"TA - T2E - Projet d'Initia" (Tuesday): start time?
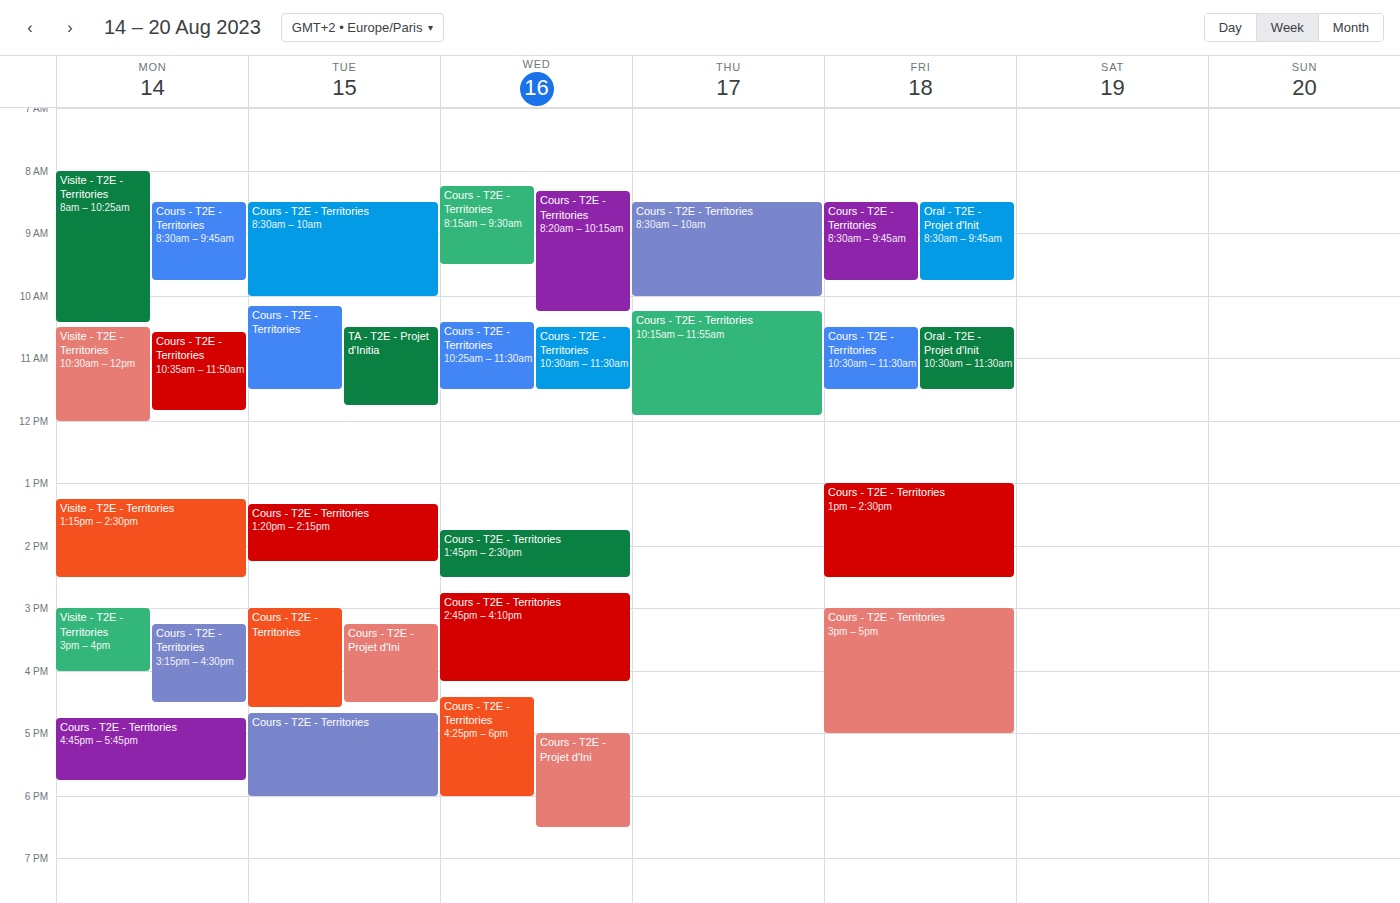
10:30 AM